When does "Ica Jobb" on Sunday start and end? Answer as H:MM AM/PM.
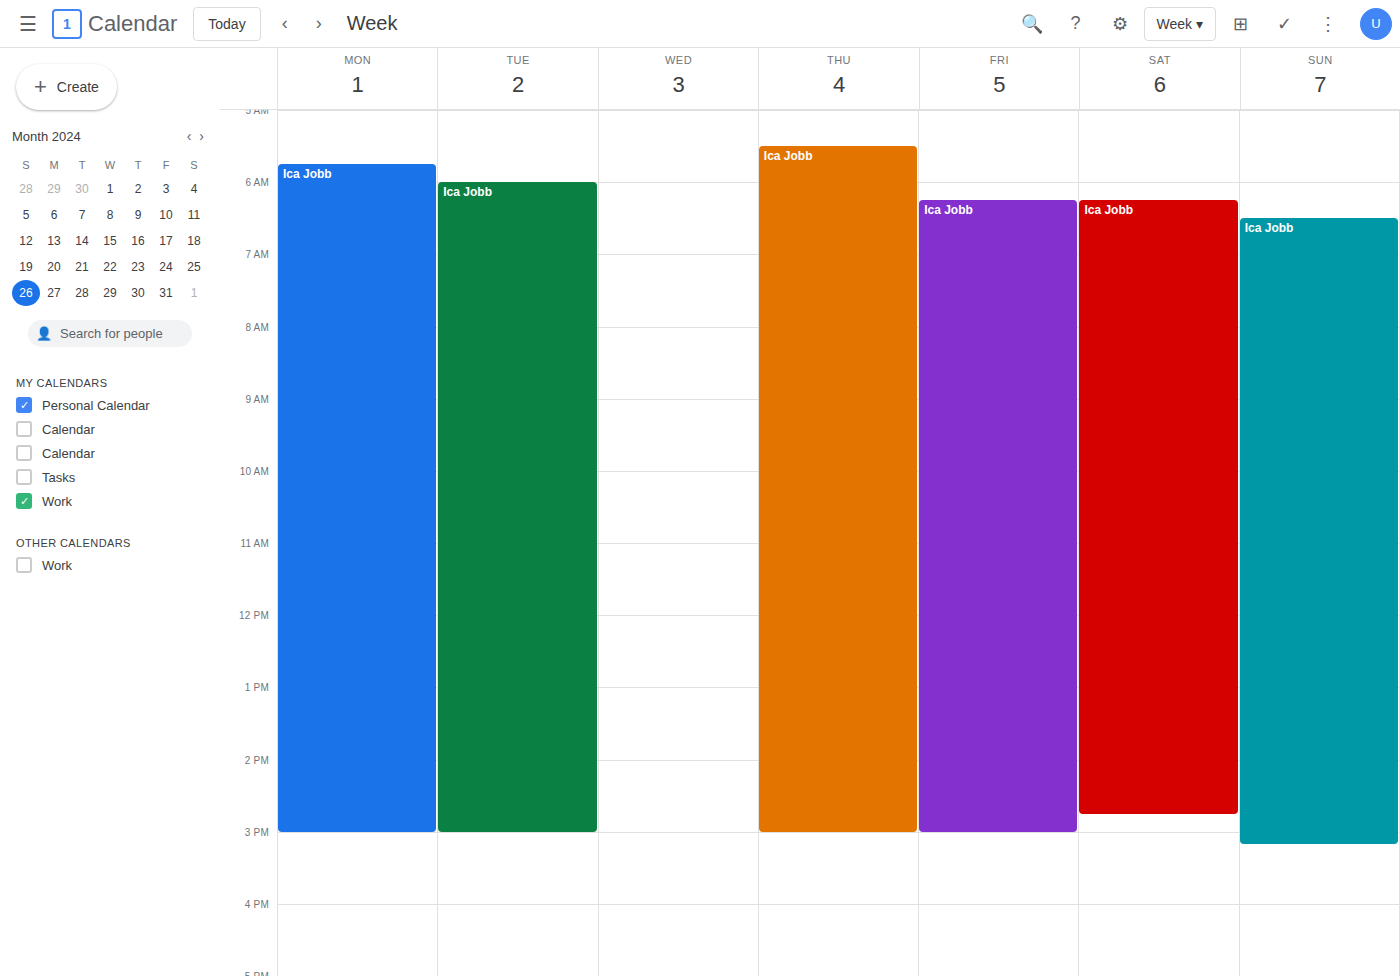
6:30 AM to 3:10 PM